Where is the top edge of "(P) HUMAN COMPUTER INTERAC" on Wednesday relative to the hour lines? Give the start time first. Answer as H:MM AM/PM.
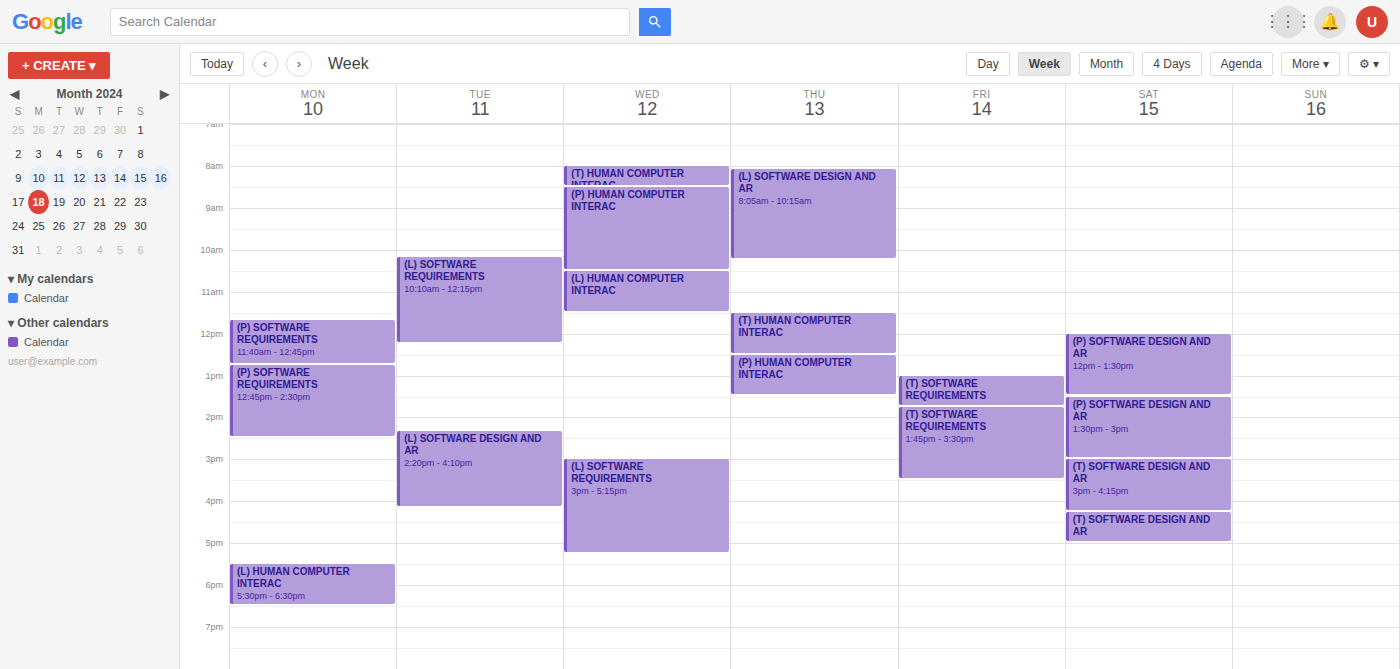
8:30 AM -- halfway between the 8 AM and 9 AM lines.